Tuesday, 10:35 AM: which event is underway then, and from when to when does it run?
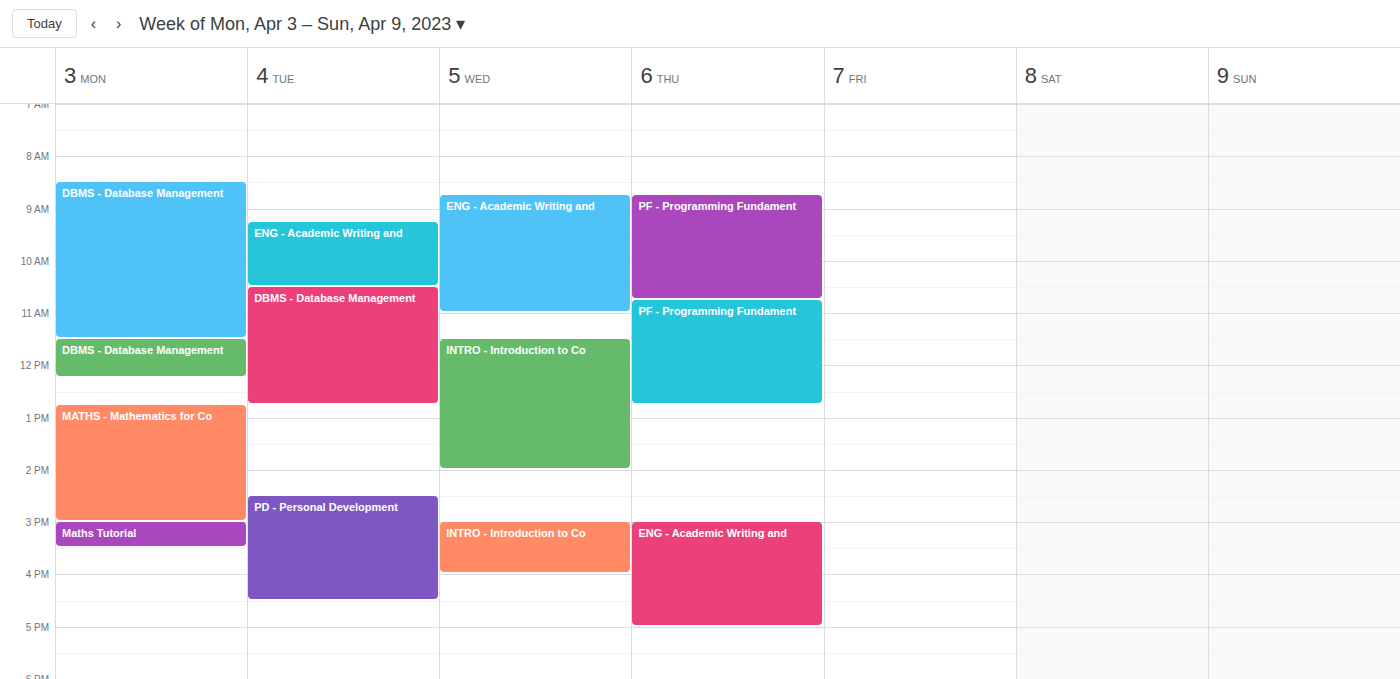
"DBMS - Database Management", 10:30 AM to 12:45 PM